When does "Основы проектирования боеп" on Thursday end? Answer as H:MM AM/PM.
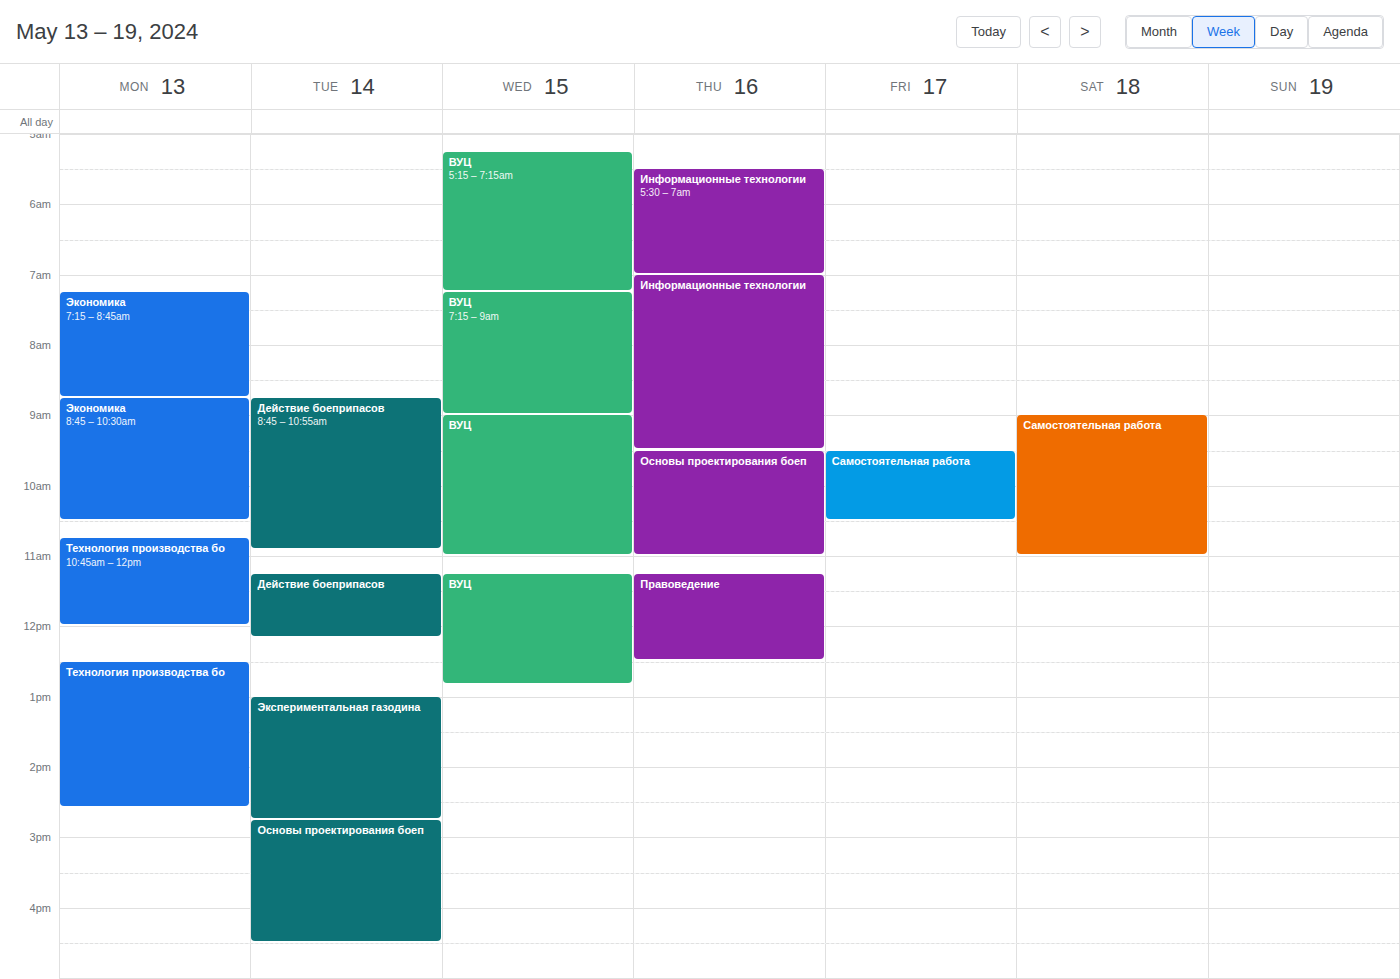
11:00 AM